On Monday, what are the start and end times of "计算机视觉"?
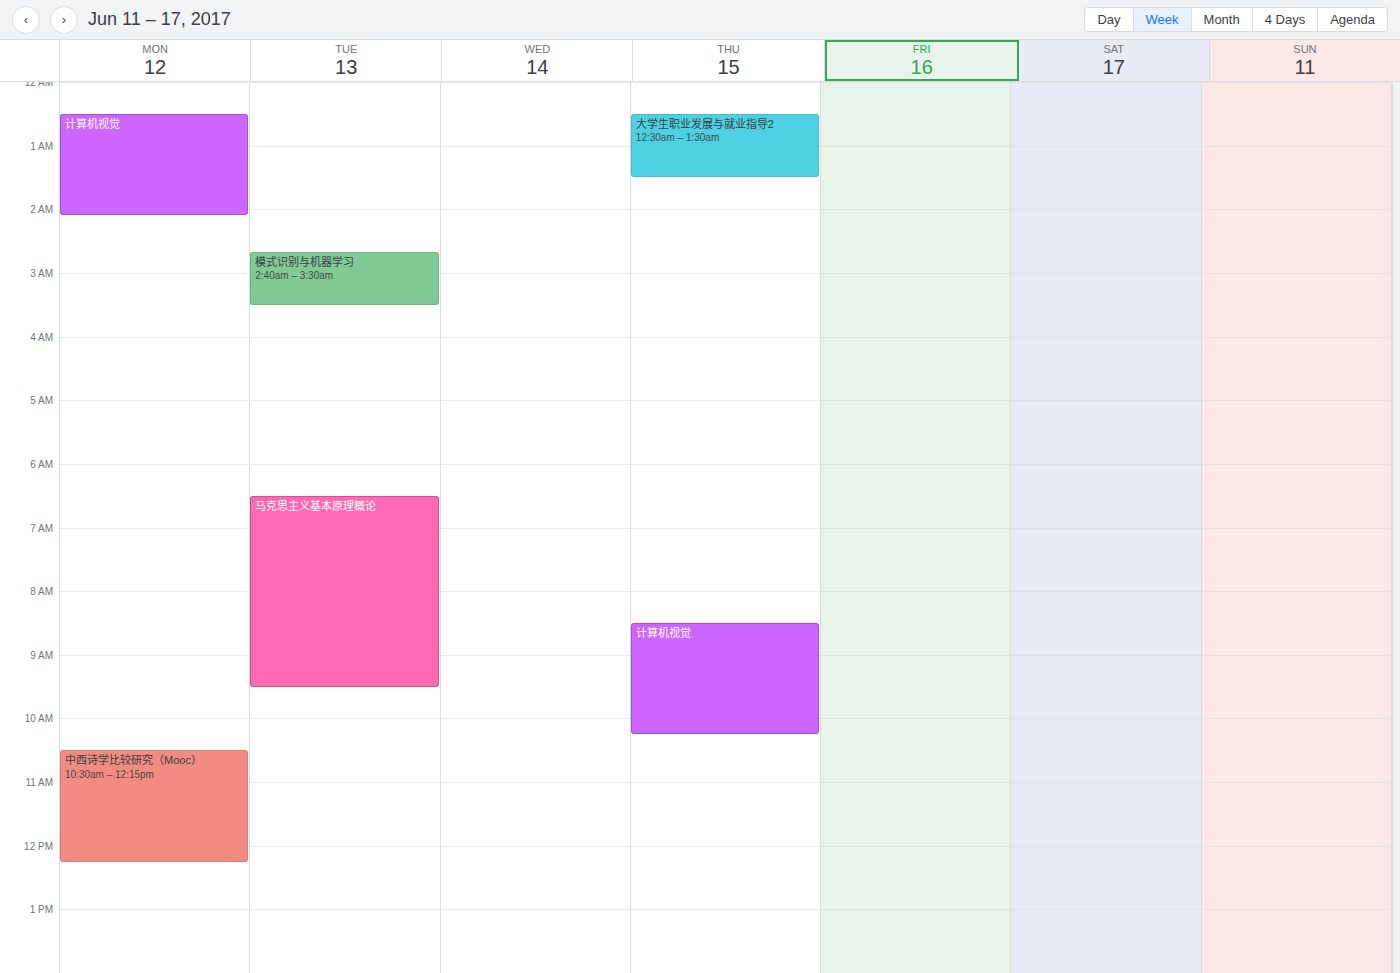
12:30 AM to 2:05 AM